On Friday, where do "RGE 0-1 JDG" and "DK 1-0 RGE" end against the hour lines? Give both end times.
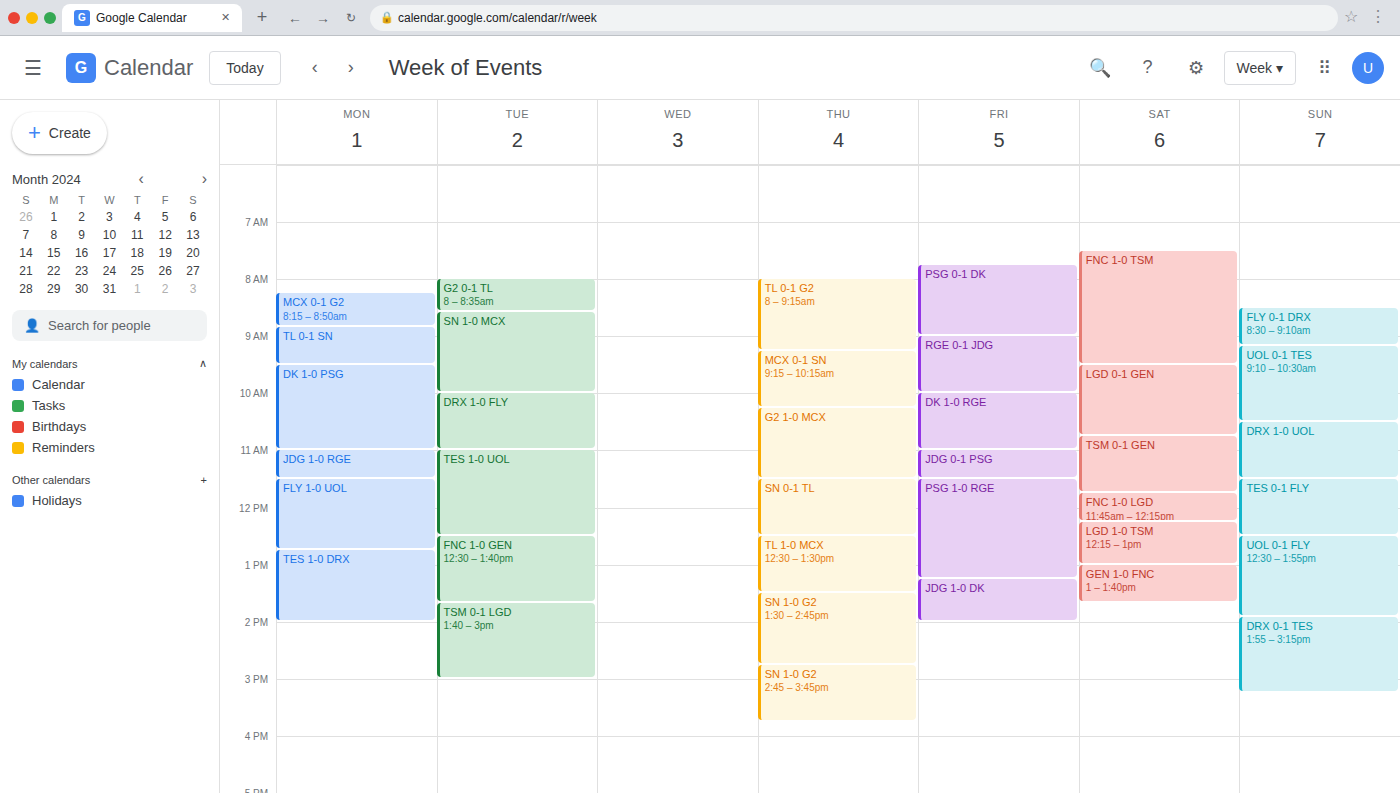
"RGE 0-1 JDG": 10:00 AM, exactly on the 10 AM line. "DK 1-0 RGE": 11:00 AM, exactly on the 11 AM line.